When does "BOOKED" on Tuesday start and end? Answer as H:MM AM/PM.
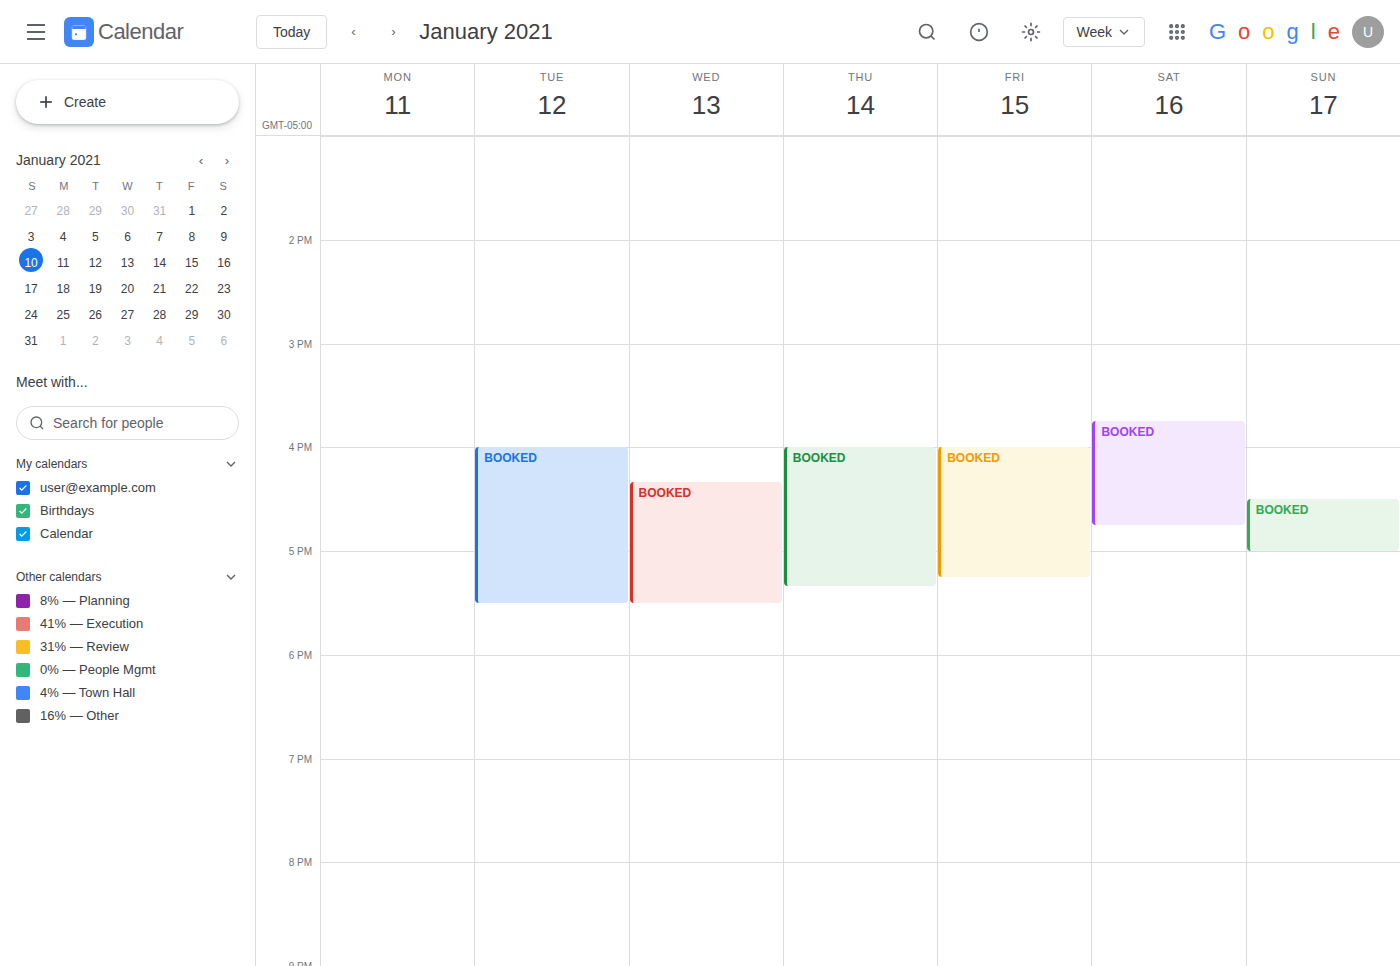
4:00 PM to 5:30 PM